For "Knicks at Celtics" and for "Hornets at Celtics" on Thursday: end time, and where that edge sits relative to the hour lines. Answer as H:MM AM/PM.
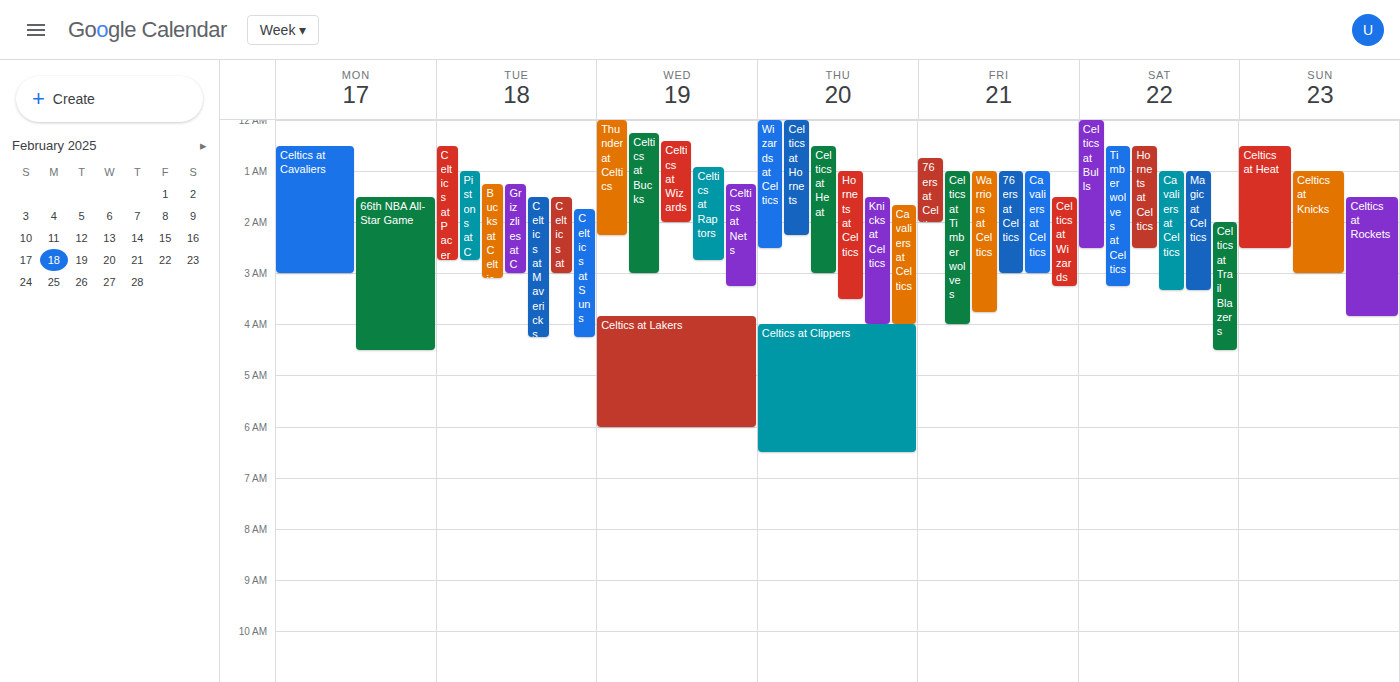
"Knicks at Celtics": 4:00 AM, exactly on the 4 AM line. "Hornets at Celtics": 3:30 AM, halfway between the 3 AM and 4 AM lines.